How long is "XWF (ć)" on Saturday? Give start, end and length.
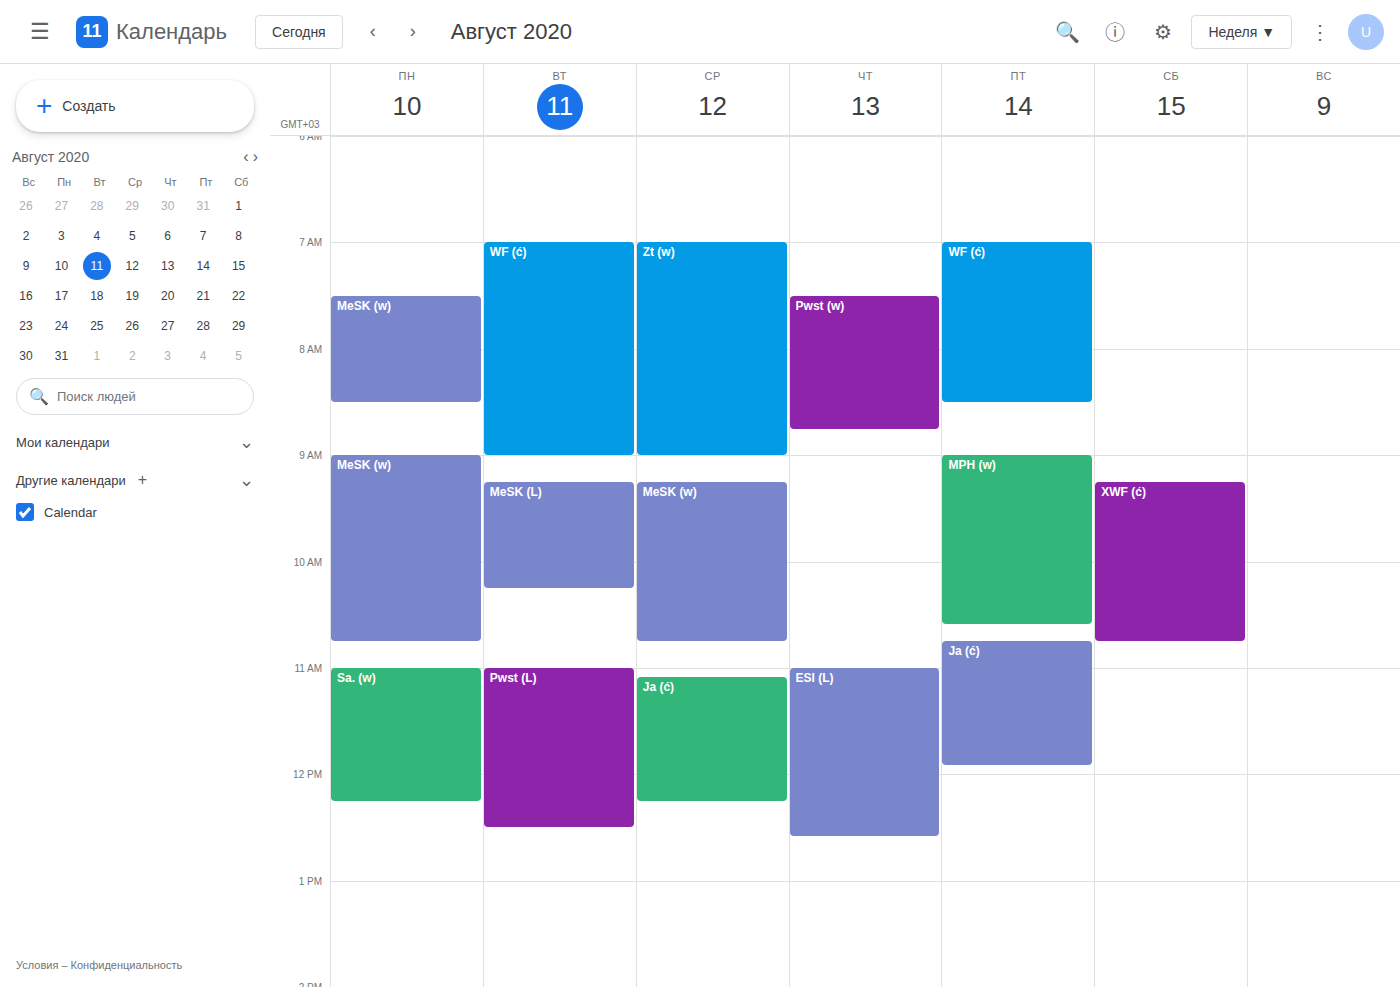
9:15 AM to 10:45 AM, 1 hour 30 minutes